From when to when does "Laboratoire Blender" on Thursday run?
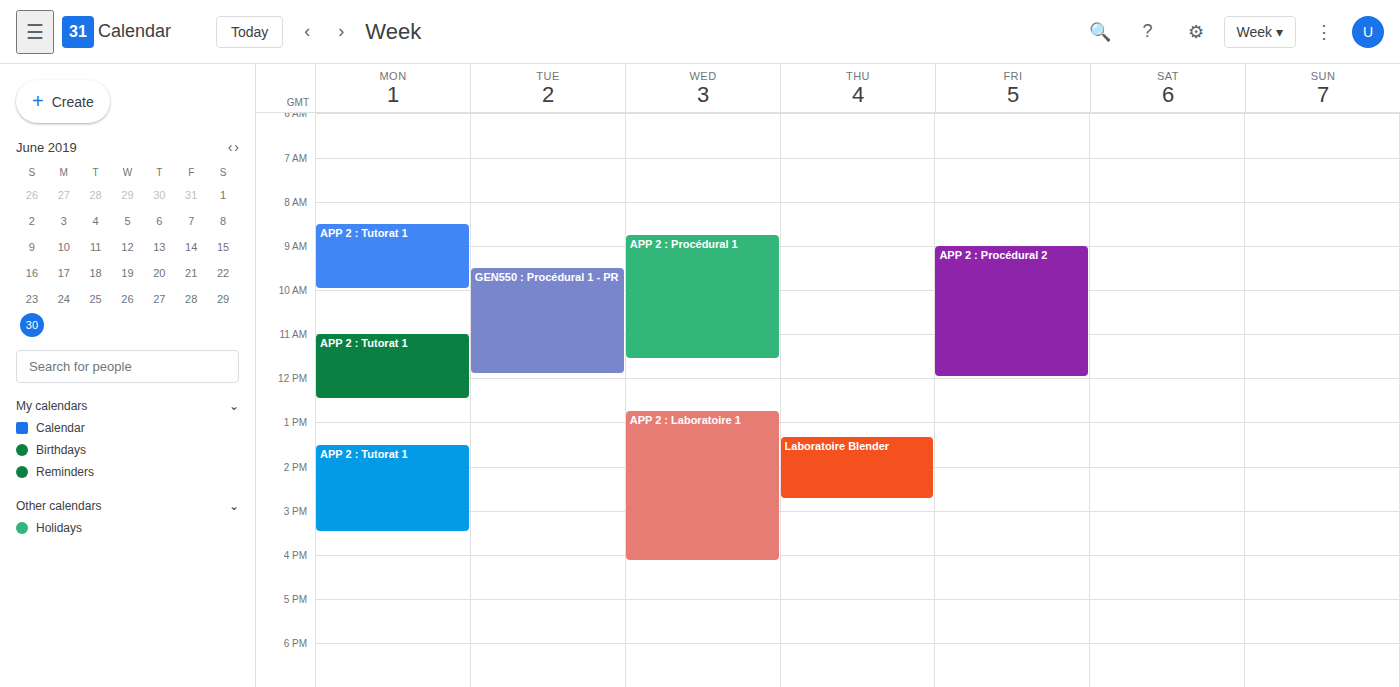
1:20 PM to 2:45 PM